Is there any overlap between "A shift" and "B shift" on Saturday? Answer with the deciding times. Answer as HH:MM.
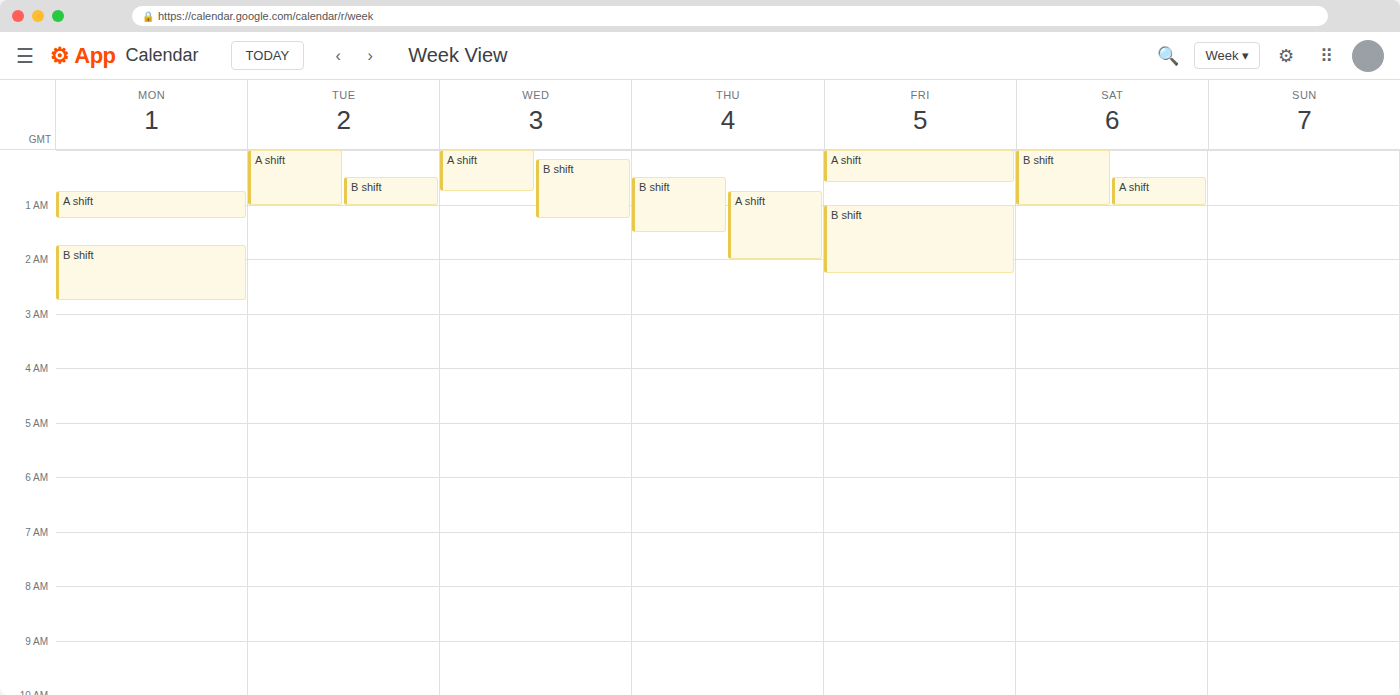
"A shift" runs 00:30 to 01:00, inside "B shift" -- they overlap.